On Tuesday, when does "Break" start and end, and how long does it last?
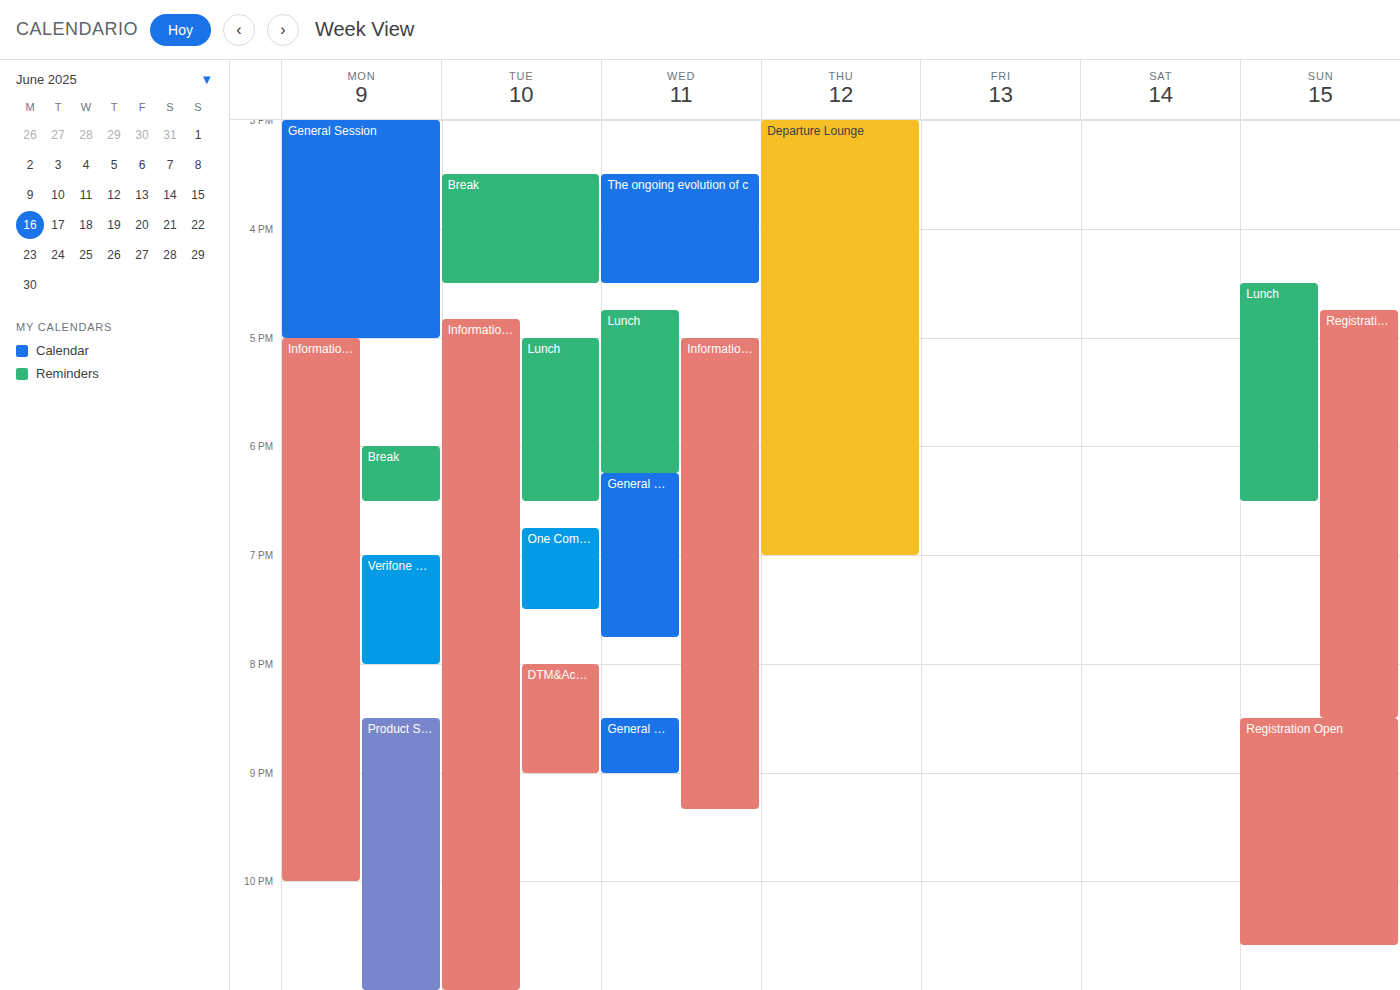
15:30 to 16:30, 1 hour